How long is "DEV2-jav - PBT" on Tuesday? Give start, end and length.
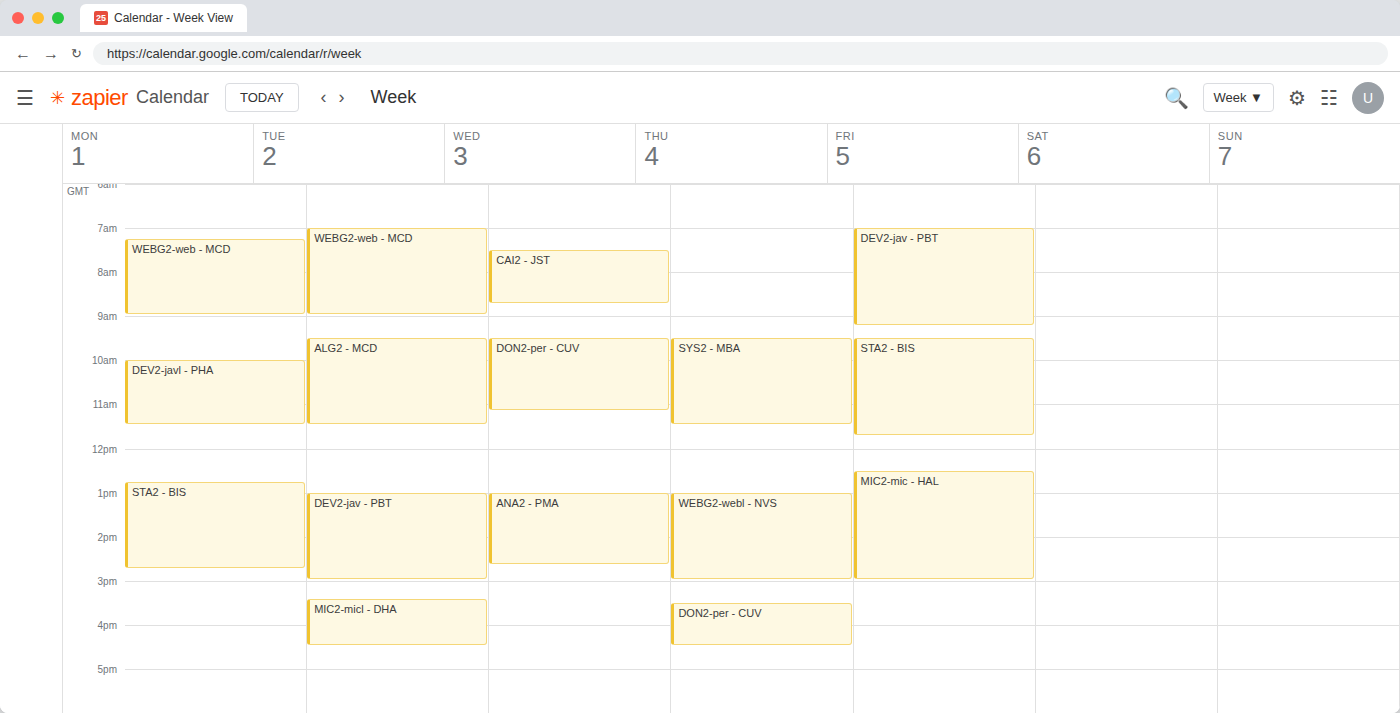
1:00 PM to 3:00 PM, 2 hours